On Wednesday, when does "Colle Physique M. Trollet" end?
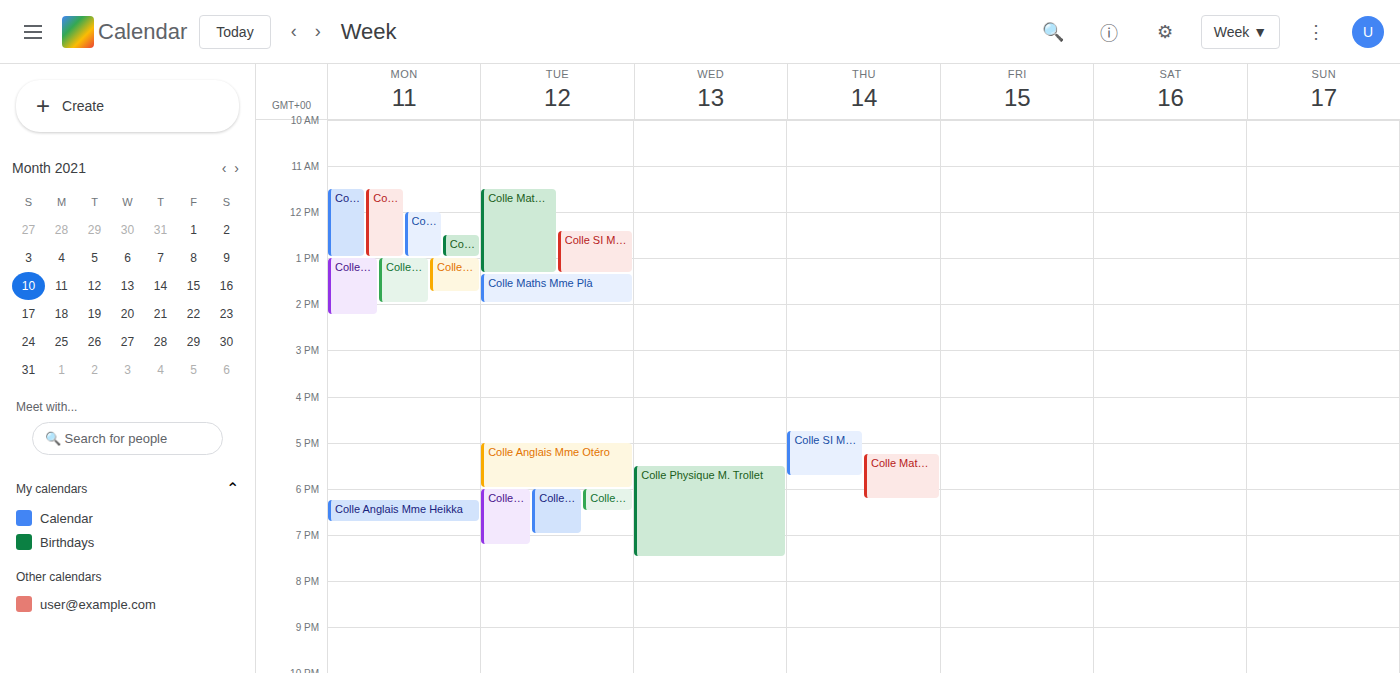
7:30 PM